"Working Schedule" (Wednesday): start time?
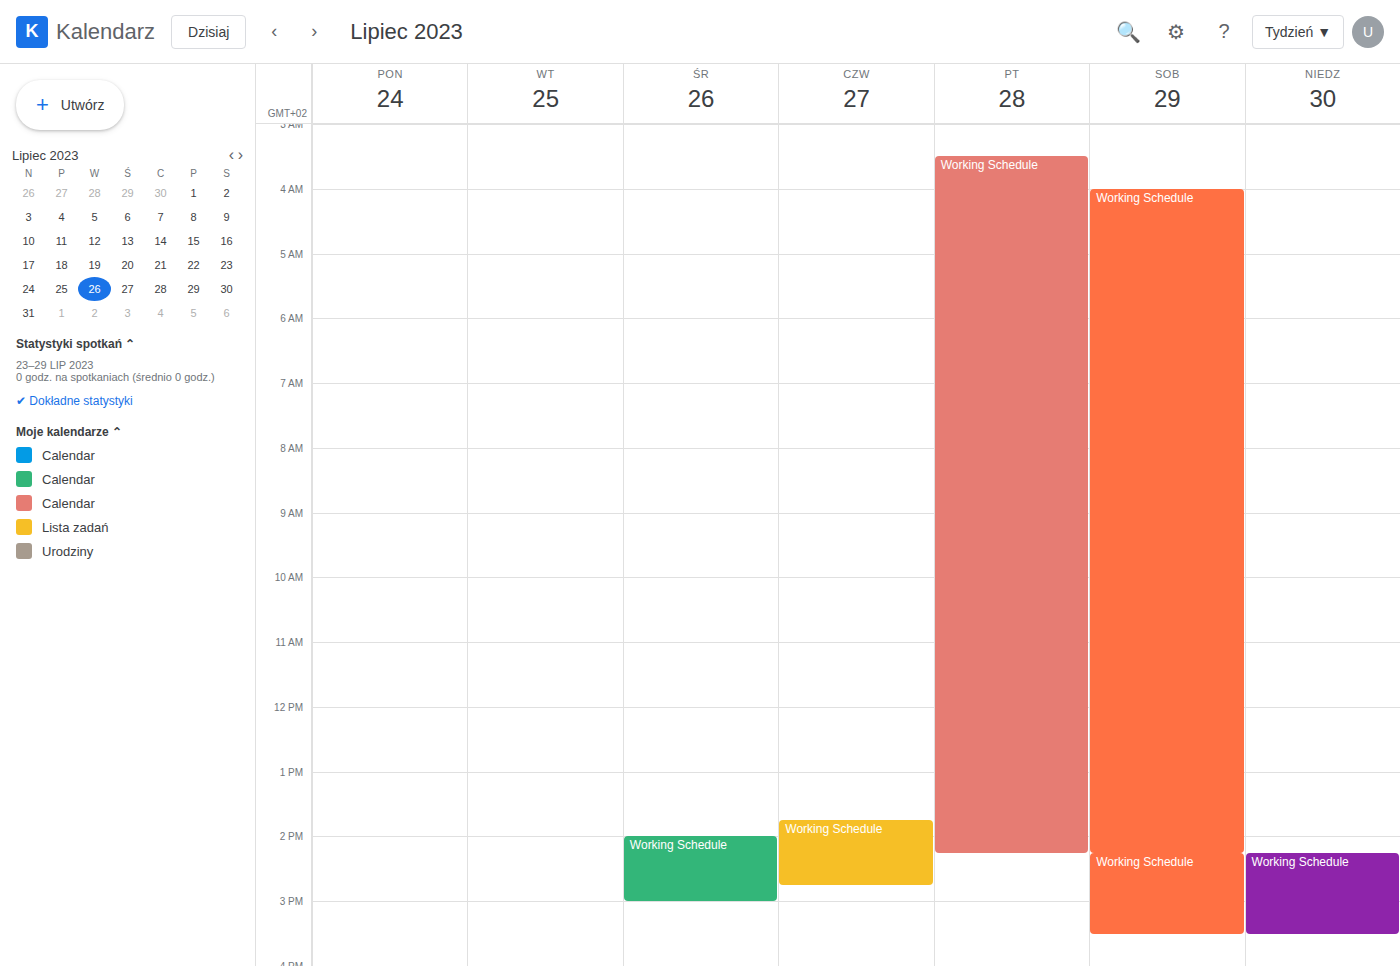
2:00 PM